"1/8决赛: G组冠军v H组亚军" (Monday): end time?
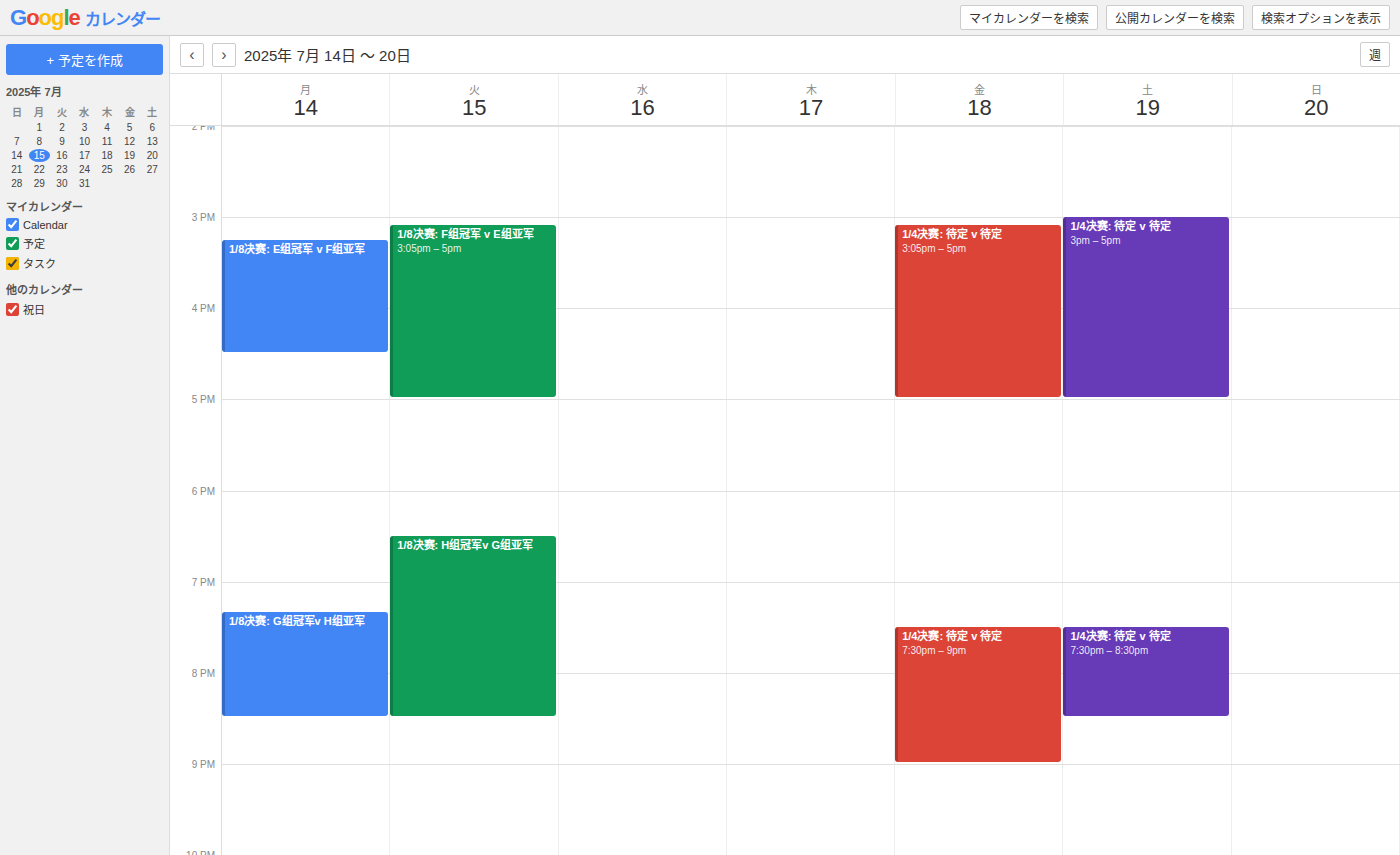
8:30 PM